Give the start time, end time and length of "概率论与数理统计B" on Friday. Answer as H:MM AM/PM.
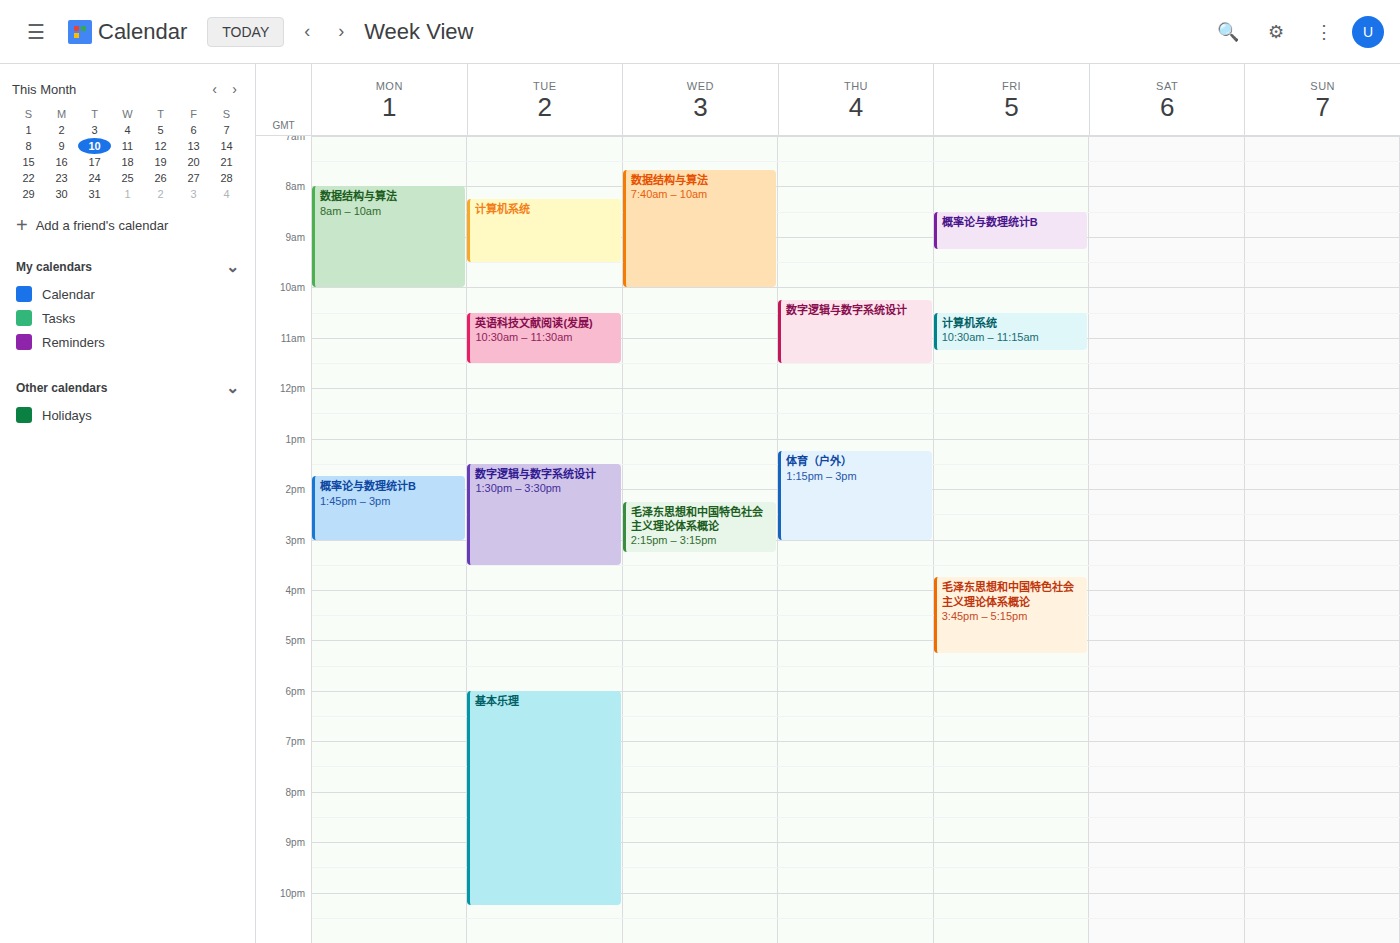
8:30 AM to 9:15 AM, 45 minutes